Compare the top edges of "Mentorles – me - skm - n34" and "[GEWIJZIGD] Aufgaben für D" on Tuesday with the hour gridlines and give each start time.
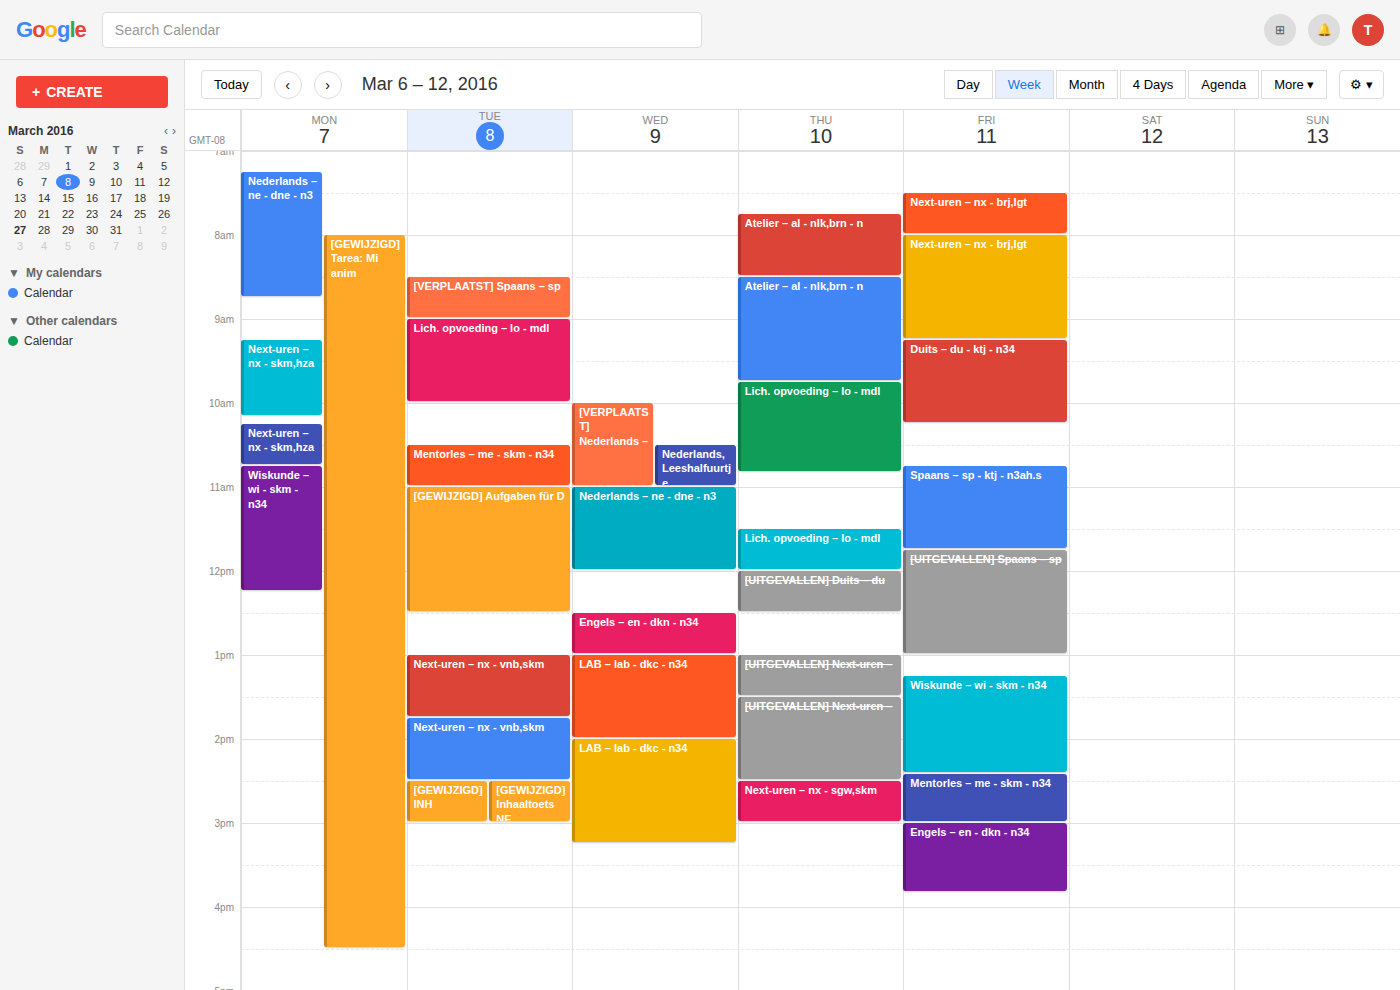
"Mentorles – me - skm - n34": 10:30 AM, halfway between the 10 AM and 11 AM lines. "[GEWIJZIGD] Aufgaben für D": 11:00 AM, exactly on the 11 AM line.